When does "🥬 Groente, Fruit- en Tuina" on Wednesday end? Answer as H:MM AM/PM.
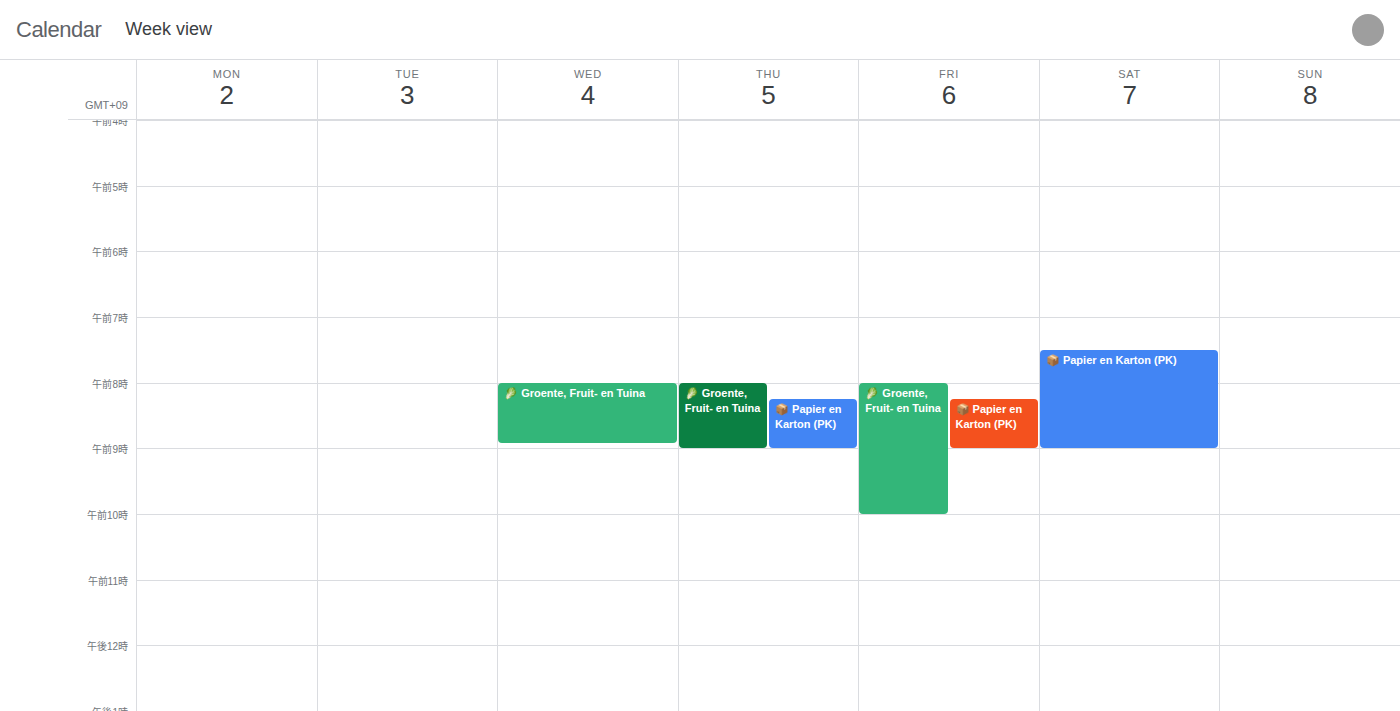
8:55 AM